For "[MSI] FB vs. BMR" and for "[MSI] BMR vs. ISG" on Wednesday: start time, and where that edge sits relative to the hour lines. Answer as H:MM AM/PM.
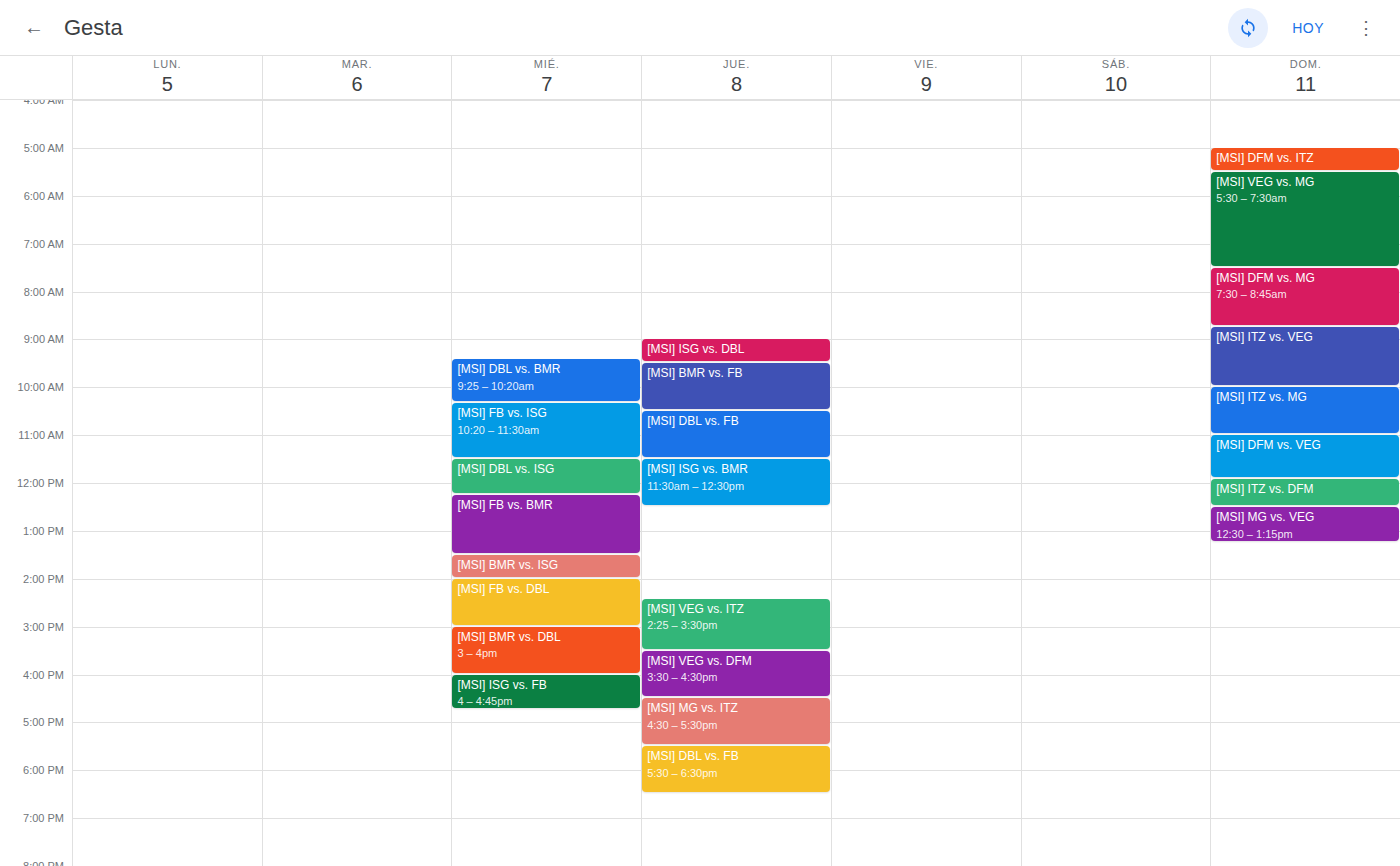
"[MSI] FB vs. BMR": 12:15 PM, neither: a quarter of the way from the 12 PM line to the 1 PM line. "[MSI] BMR vs. ISG": 1:30 PM, halfway between the 1 PM and 2 PM lines.